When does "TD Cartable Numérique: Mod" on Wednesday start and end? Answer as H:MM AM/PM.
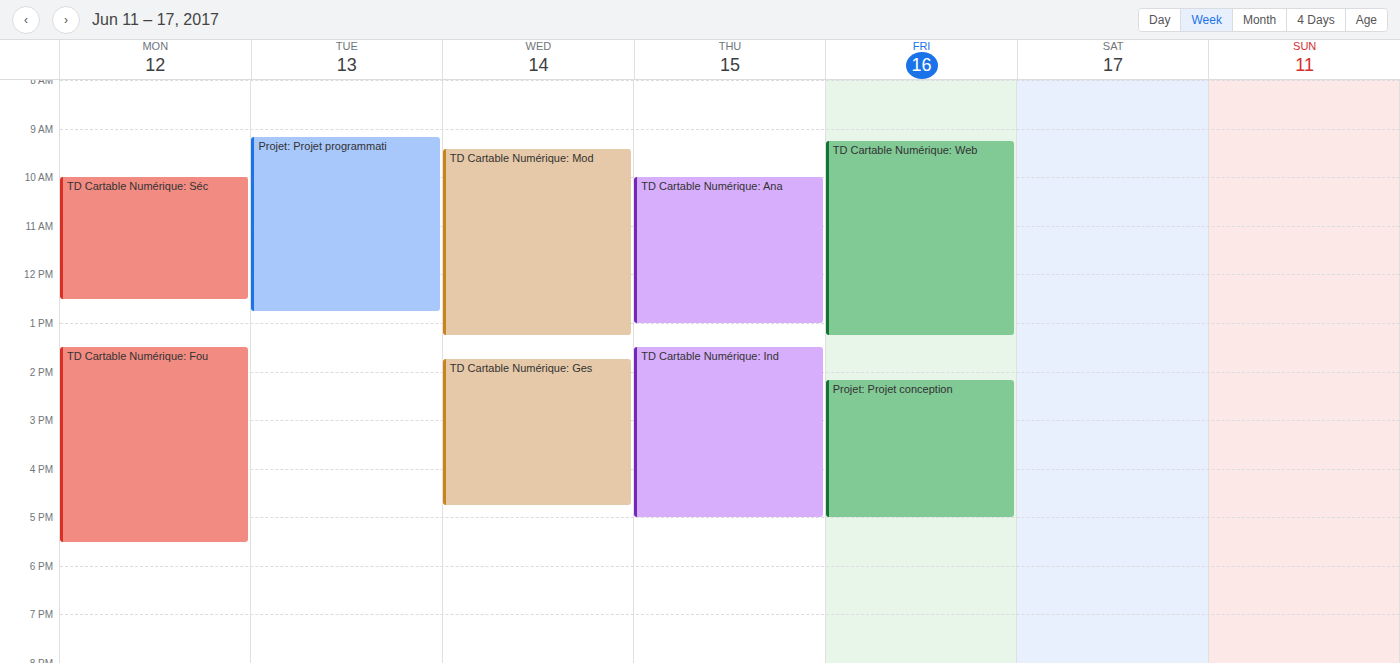
9:25 AM to 1:15 PM